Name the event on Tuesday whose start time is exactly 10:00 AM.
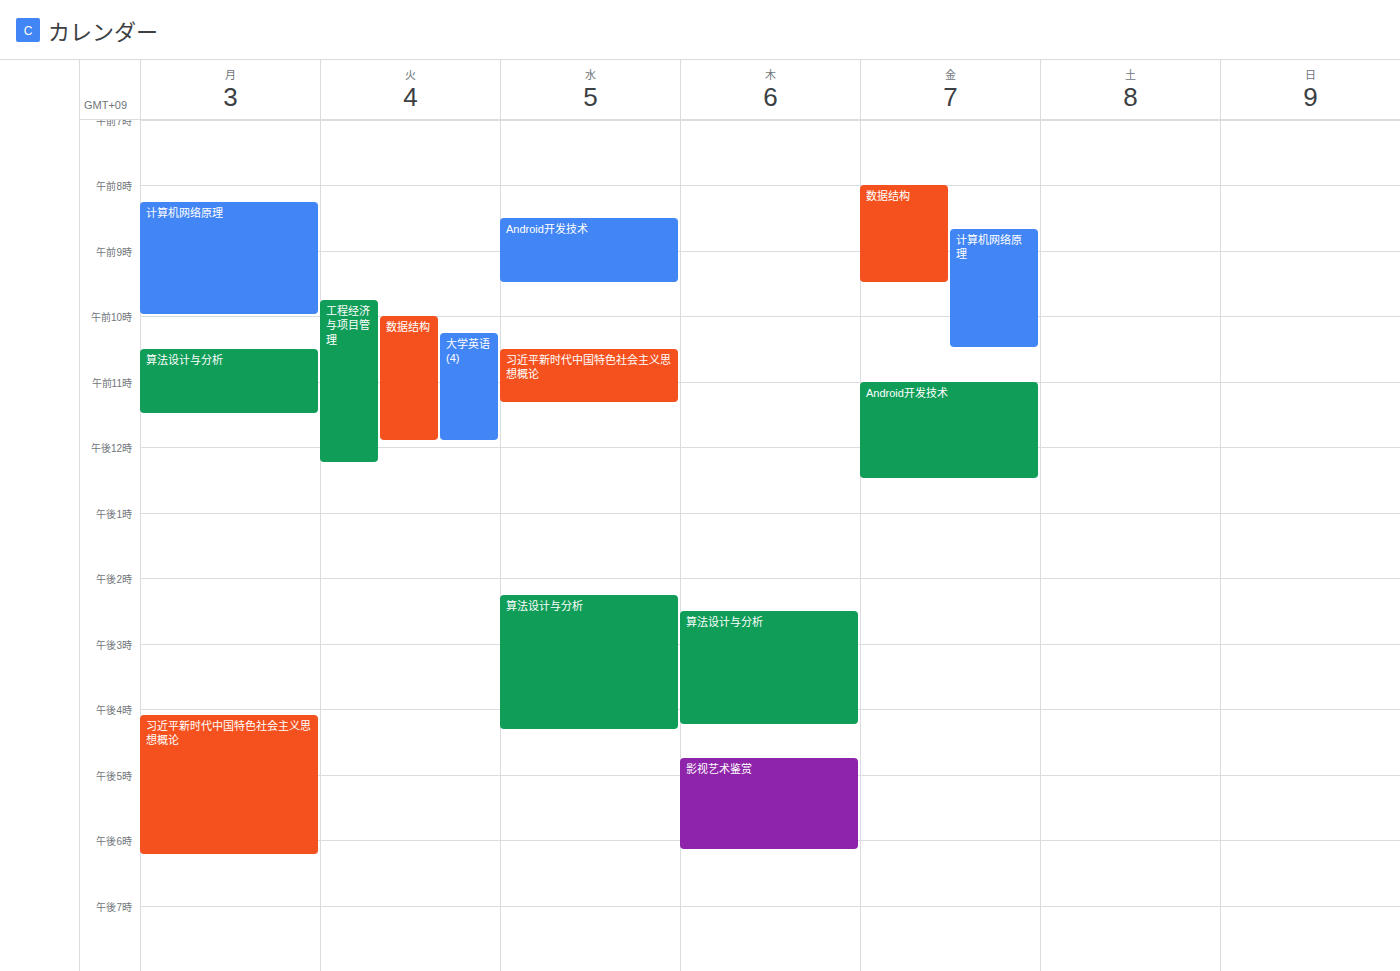
"数据结构"